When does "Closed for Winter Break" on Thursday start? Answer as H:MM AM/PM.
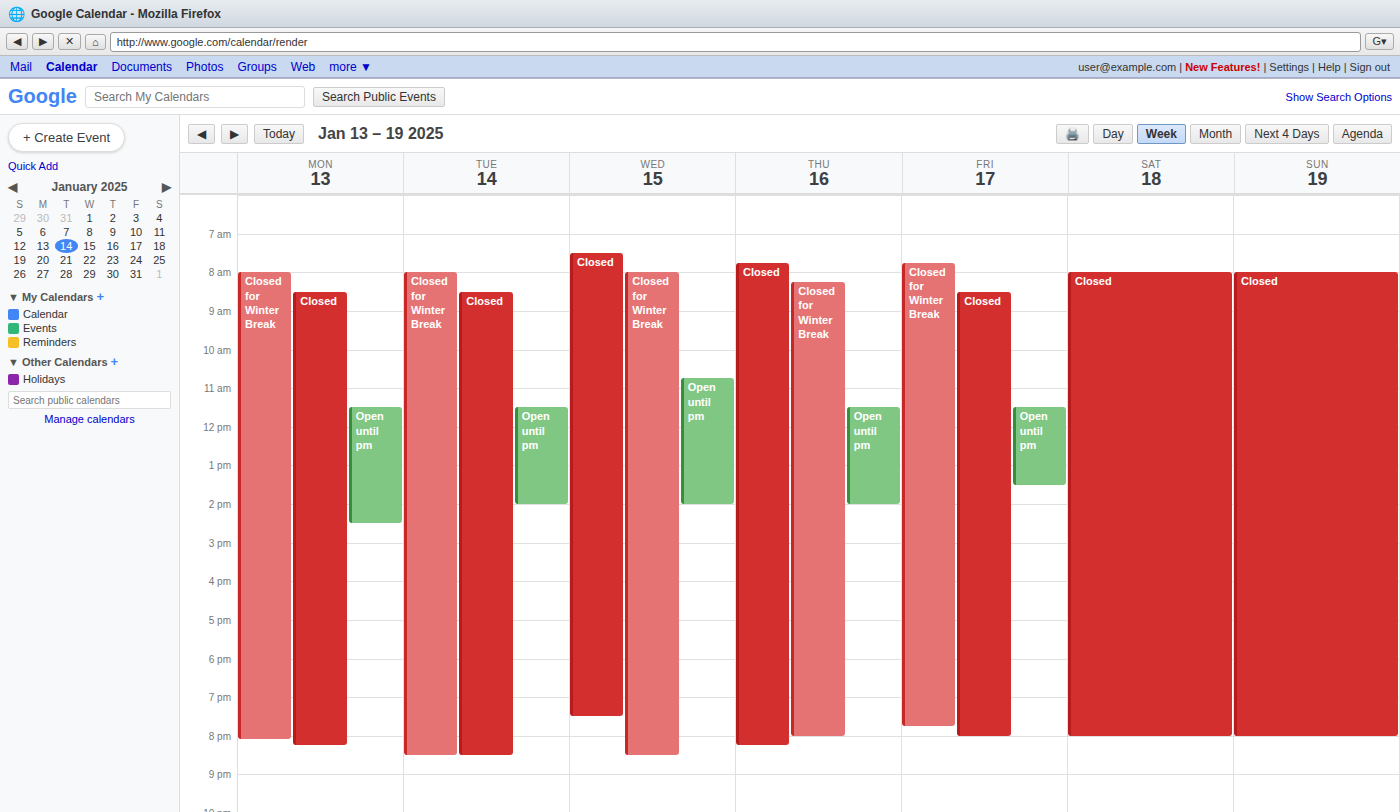
8:15 AM